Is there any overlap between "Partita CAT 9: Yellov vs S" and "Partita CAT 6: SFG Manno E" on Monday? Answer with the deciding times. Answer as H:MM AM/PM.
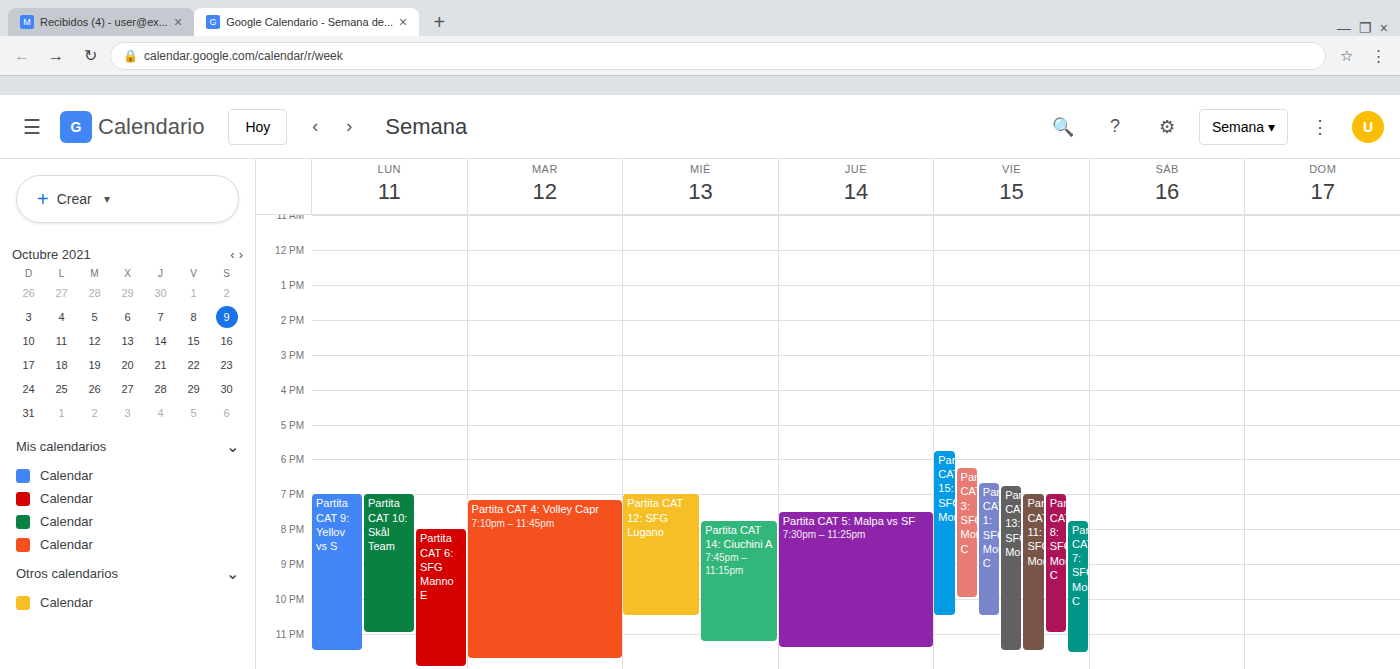
"Partita CAT 6: SFG Manno E" starts at 8:00 PM, before "Partita CAT 9: Yellov vs S" ends at 11:30 PM -- they overlap.